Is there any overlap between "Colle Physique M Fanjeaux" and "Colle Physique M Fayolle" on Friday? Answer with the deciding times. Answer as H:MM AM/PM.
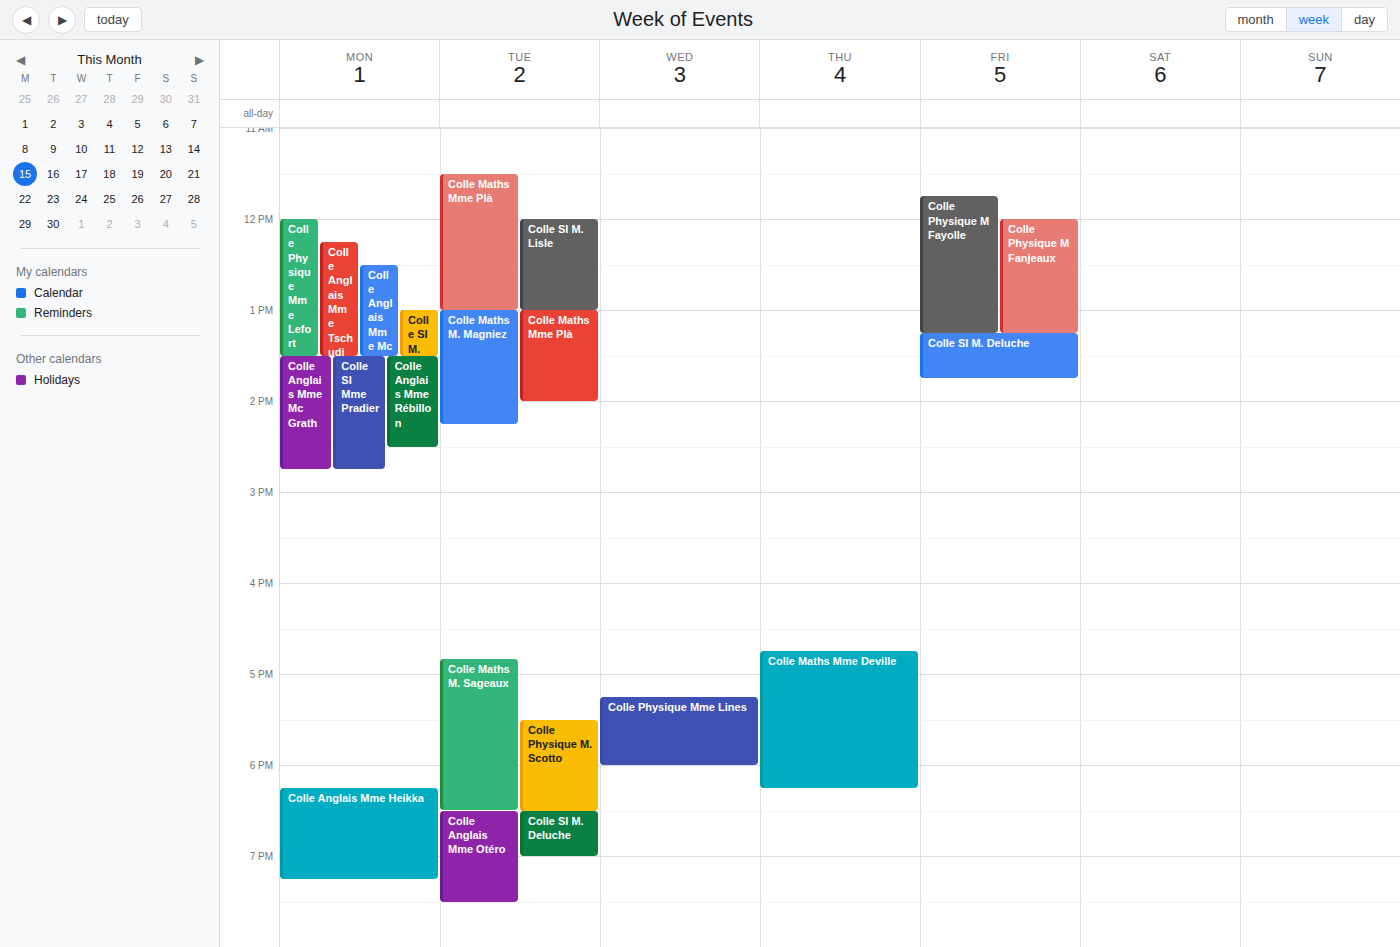
"Colle Physique M Fanjeaux" runs 12:00 PM to 1:15 PM, inside "Colle Physique M Fayolle" -- they overlap.